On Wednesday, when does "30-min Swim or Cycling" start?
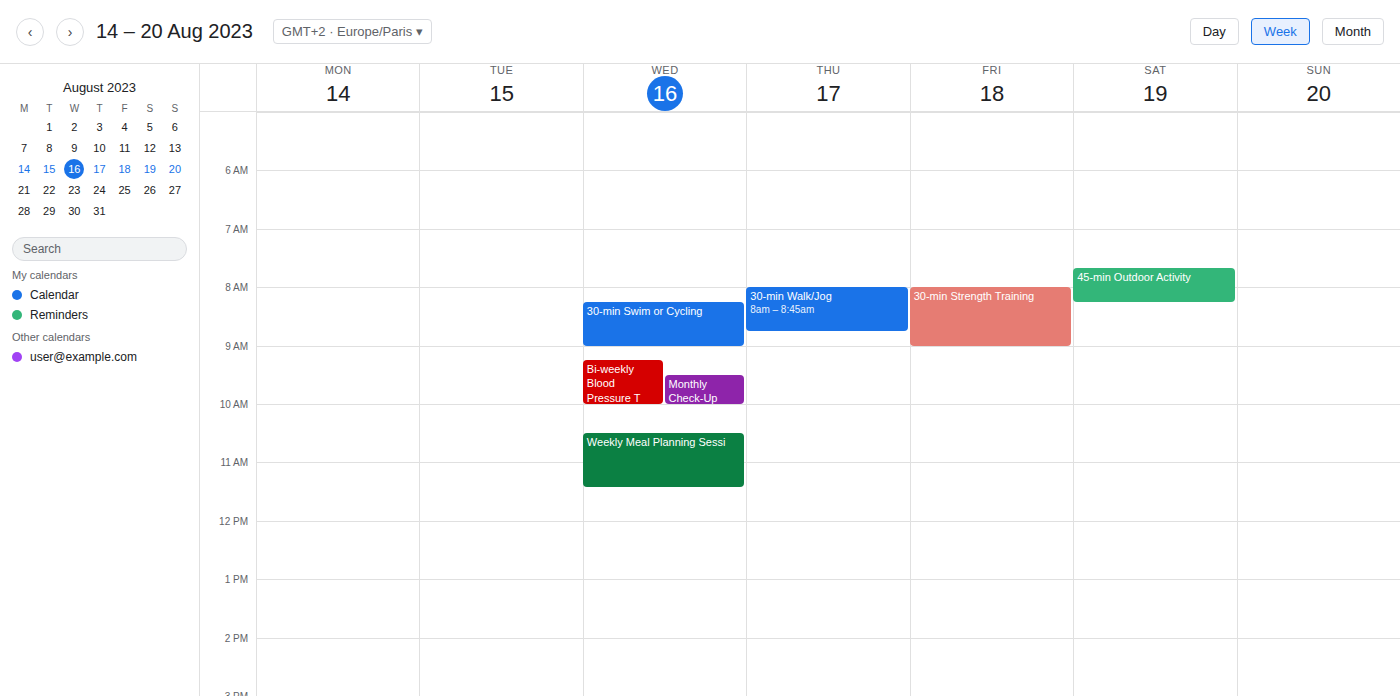
08:15